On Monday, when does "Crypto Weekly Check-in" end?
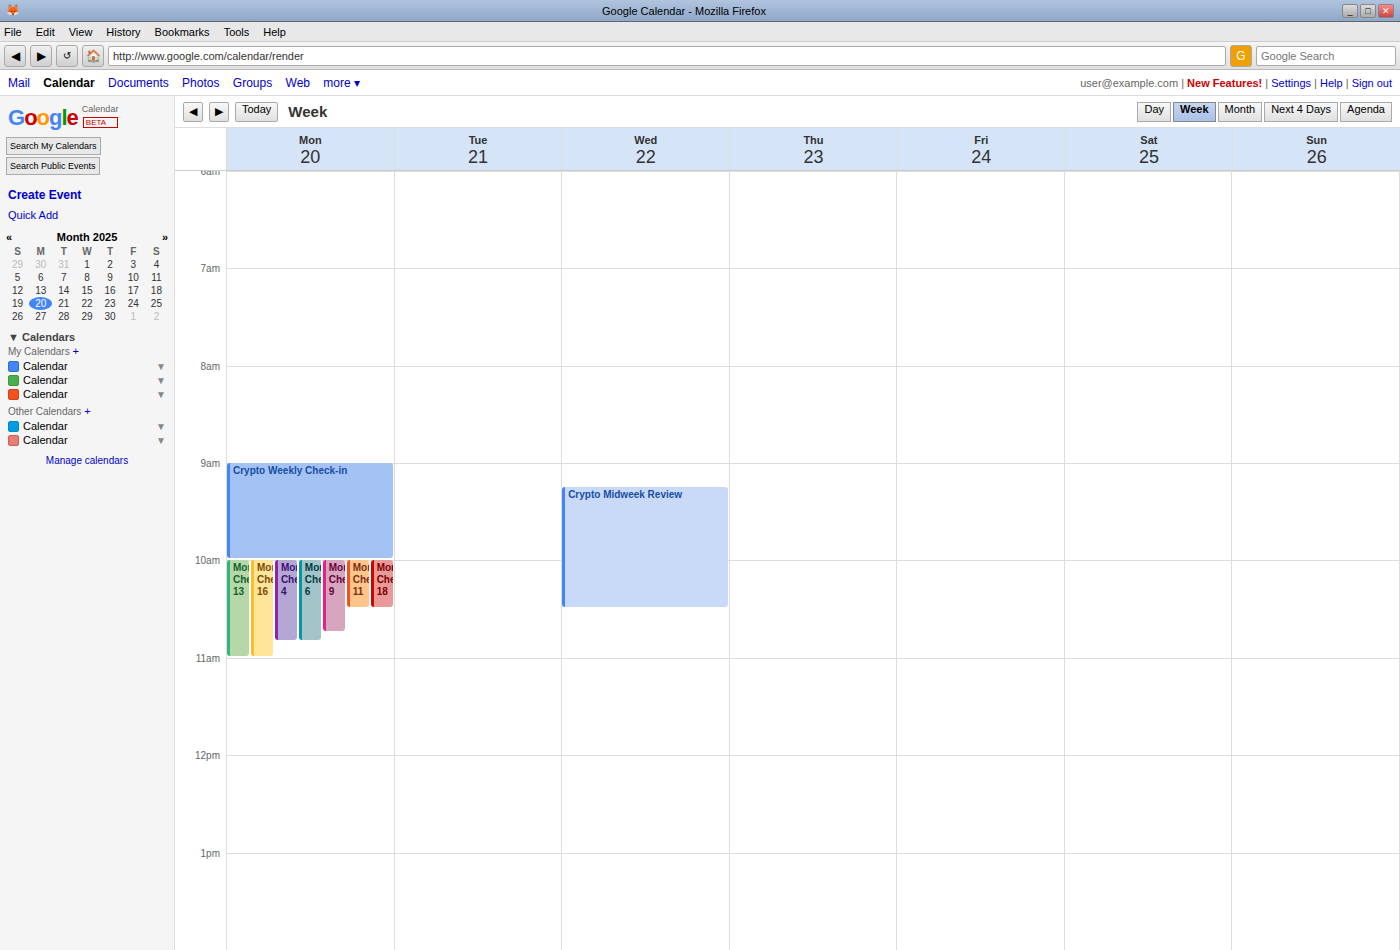
10:00 AM